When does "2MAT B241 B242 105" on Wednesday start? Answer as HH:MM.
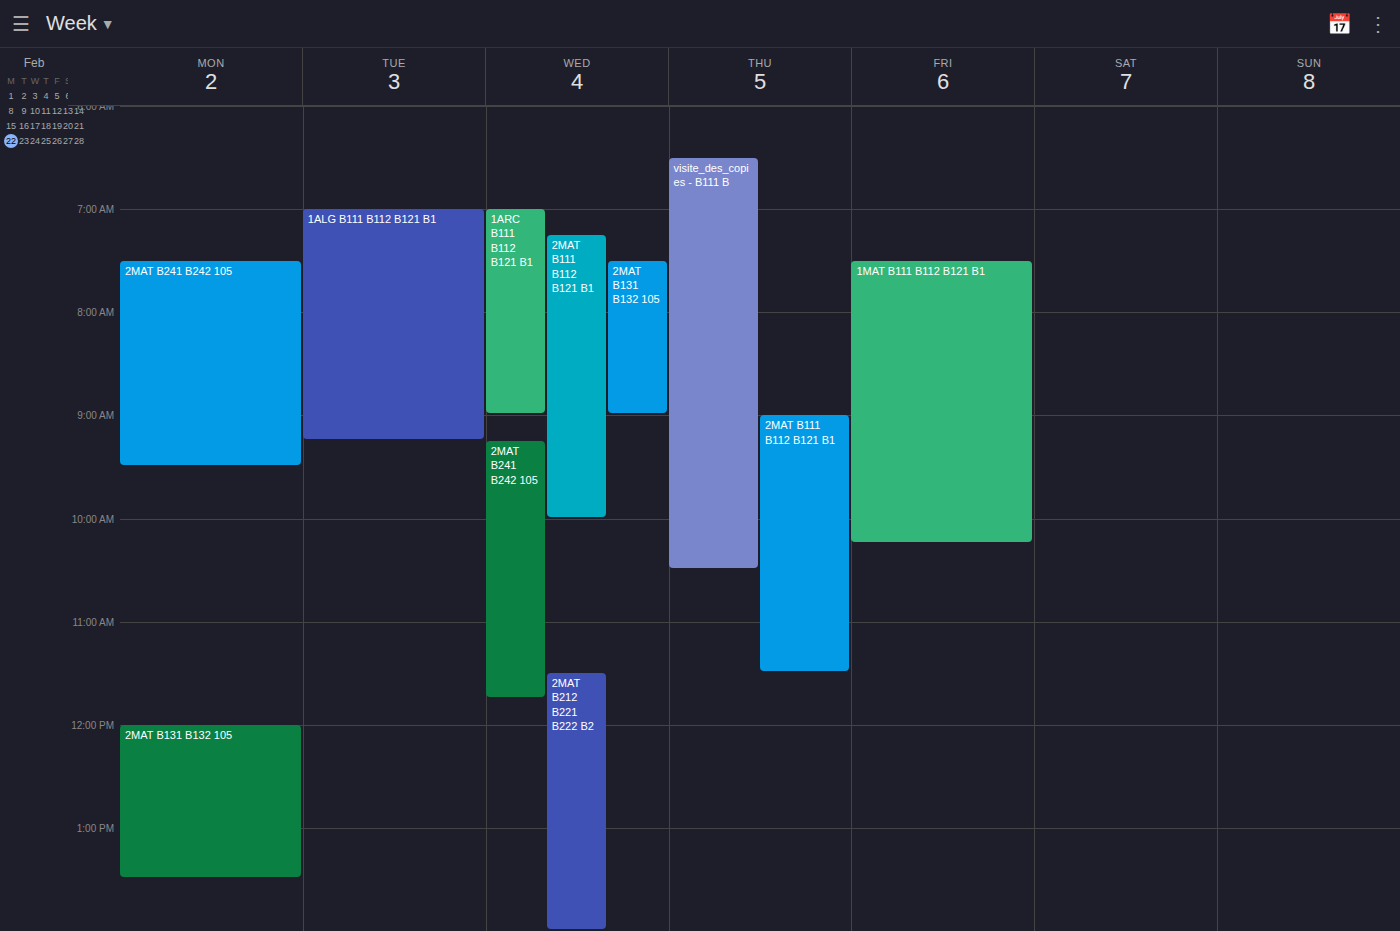
09:15